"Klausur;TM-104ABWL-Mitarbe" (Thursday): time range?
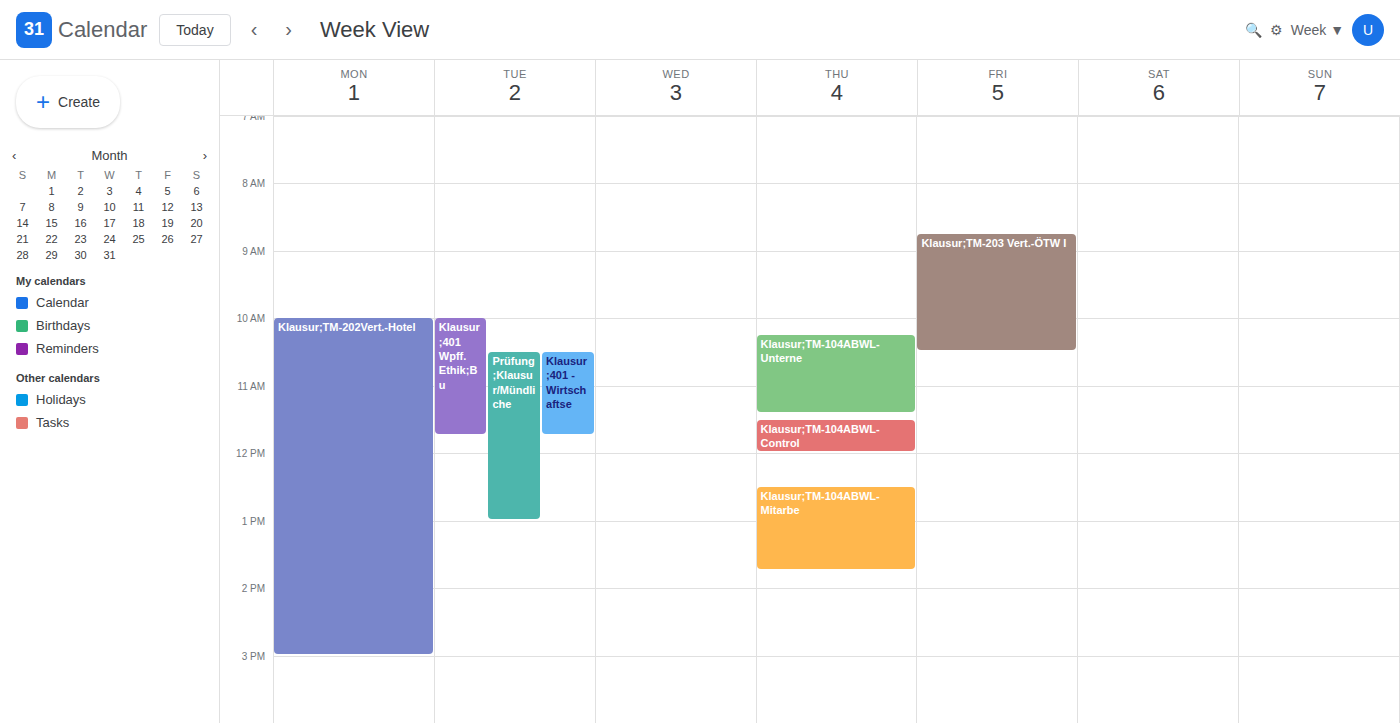
12:30 PM to 1:45 PM